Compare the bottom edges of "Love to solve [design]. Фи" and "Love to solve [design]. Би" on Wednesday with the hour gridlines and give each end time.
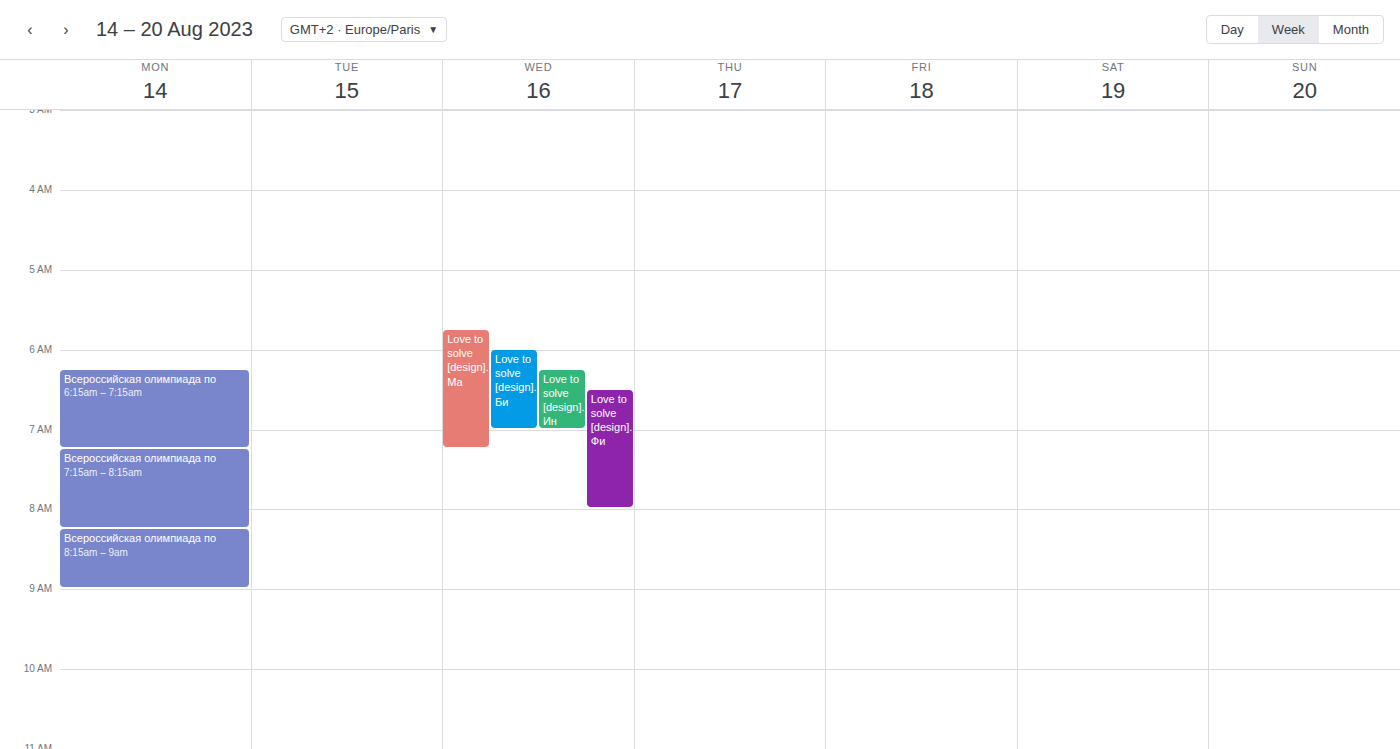
"Love to solve [design]. Фи": 8:00 AM, exactly on the 8 AM line. "Love to solve [design]. Би": 7:00 AM, exactly on the 7 AM line.